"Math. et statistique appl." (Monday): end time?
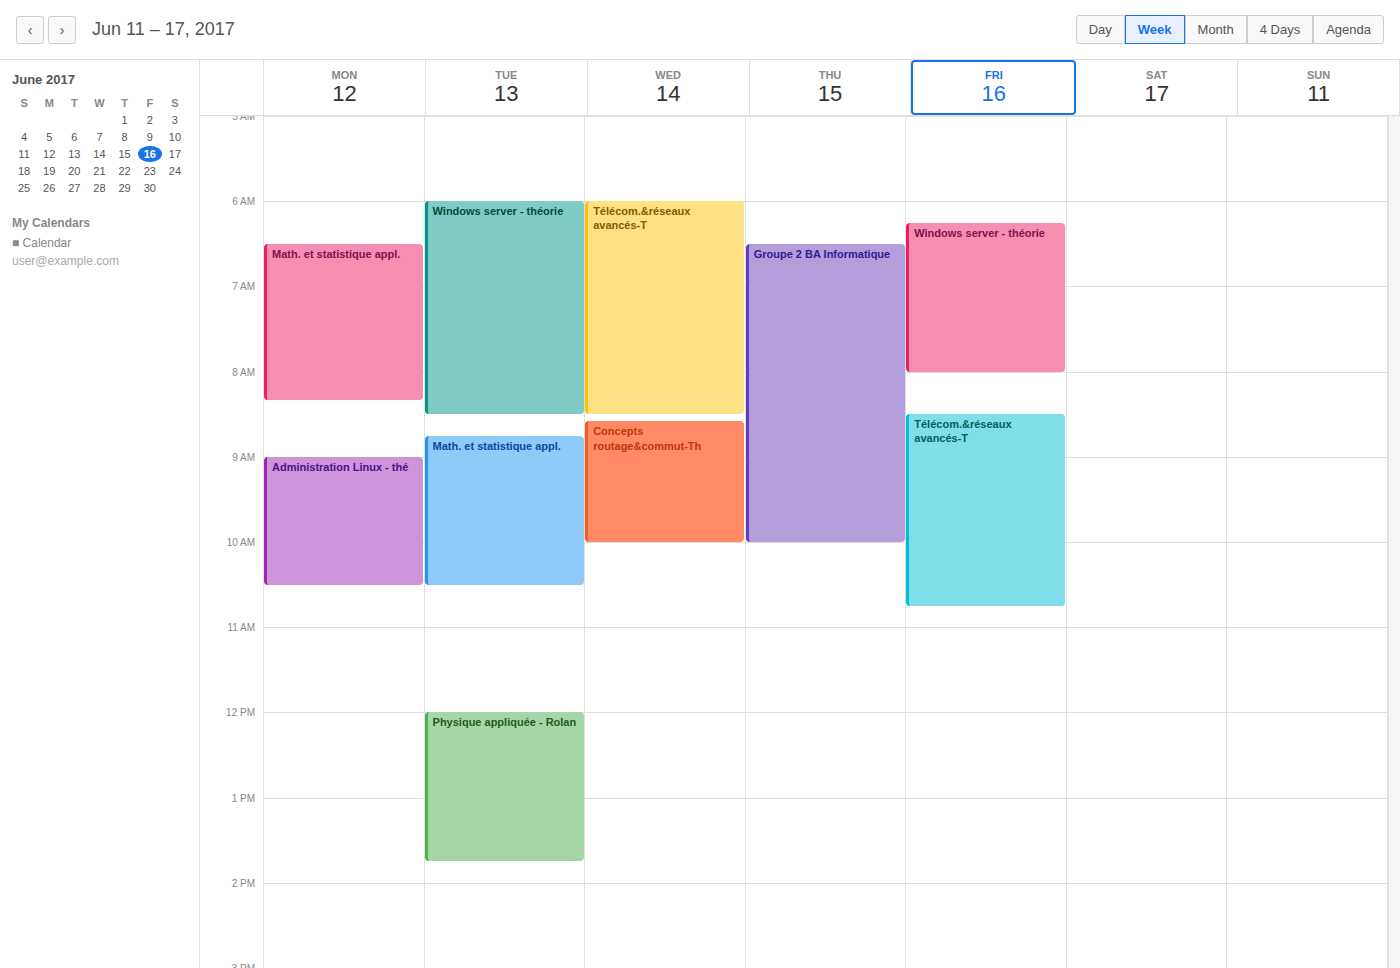
8:20 AM